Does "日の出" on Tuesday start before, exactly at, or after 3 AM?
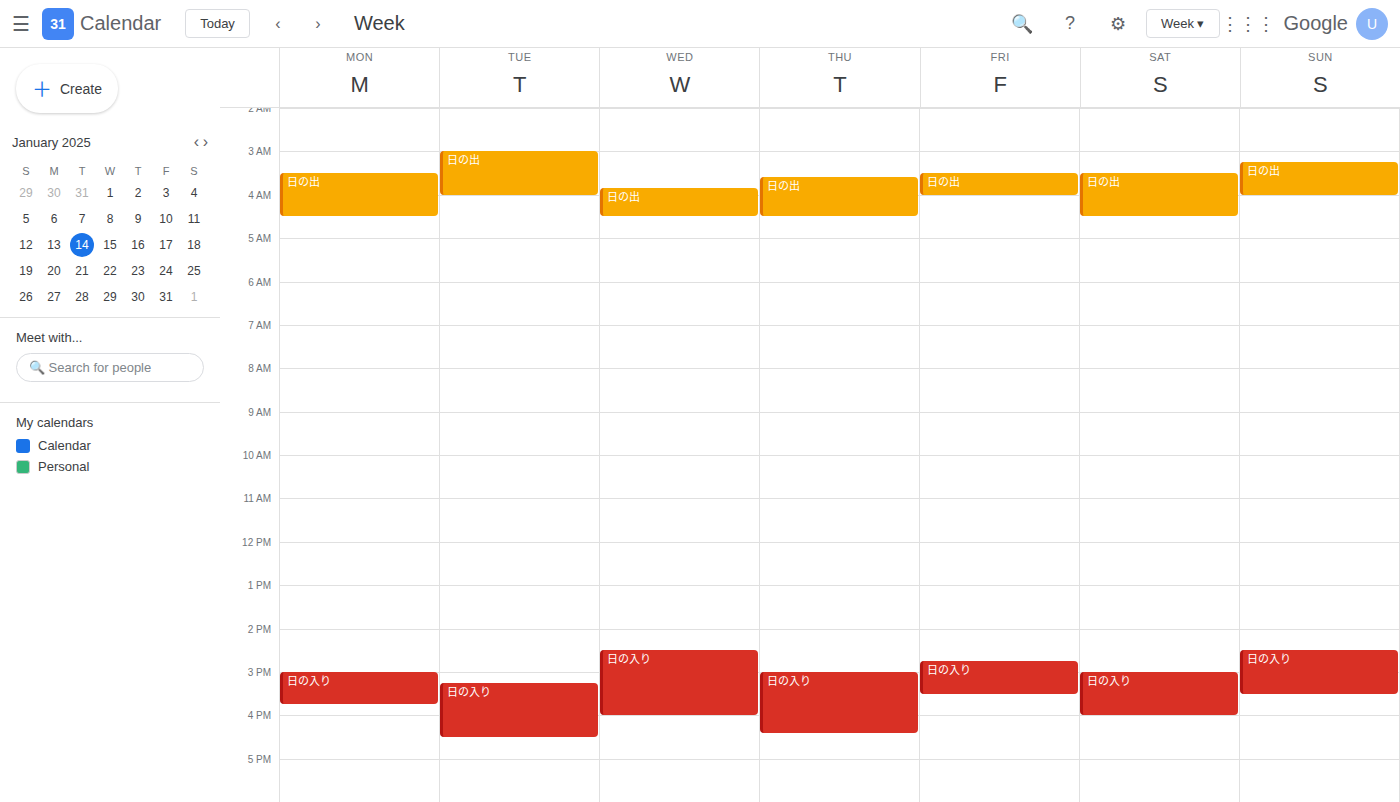
3:00 AM -- exactly at 3 AM, on the 3 AM line.